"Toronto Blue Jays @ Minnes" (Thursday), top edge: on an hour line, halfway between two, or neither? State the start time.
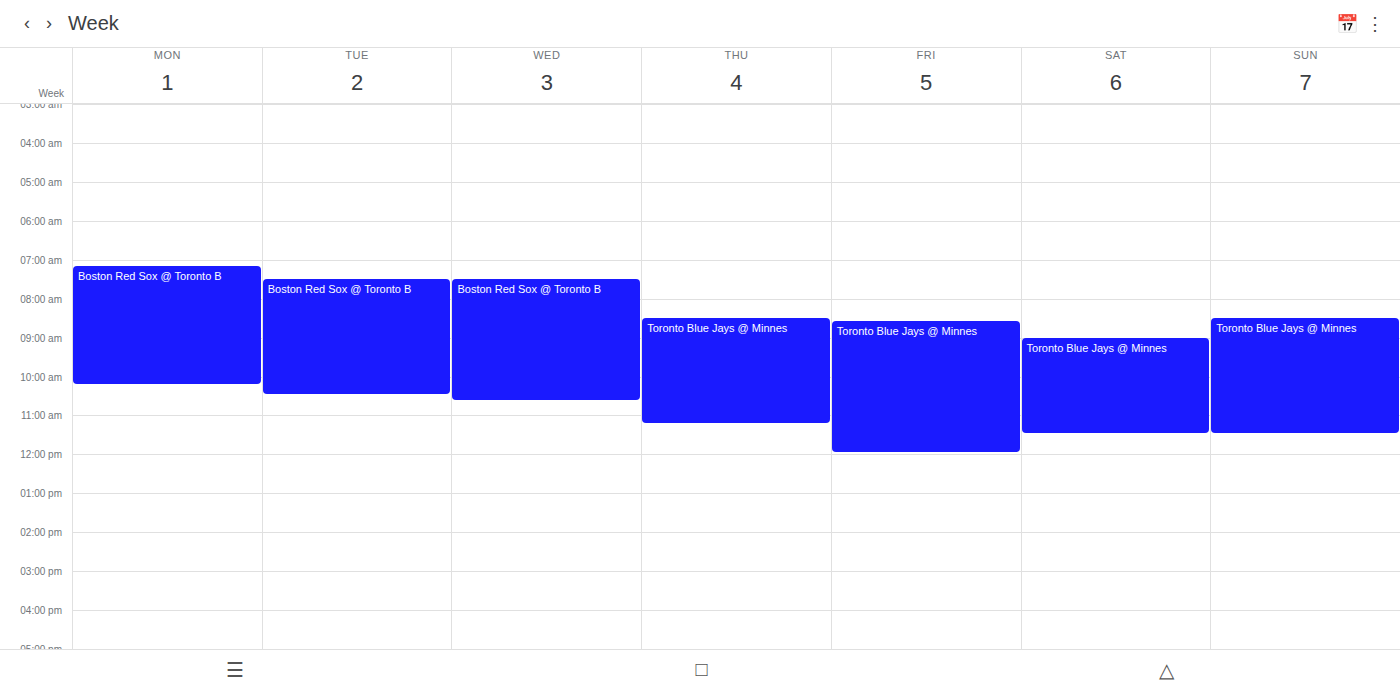
8:30 AM -- halfway between the 8 AM and 9 AM lines.